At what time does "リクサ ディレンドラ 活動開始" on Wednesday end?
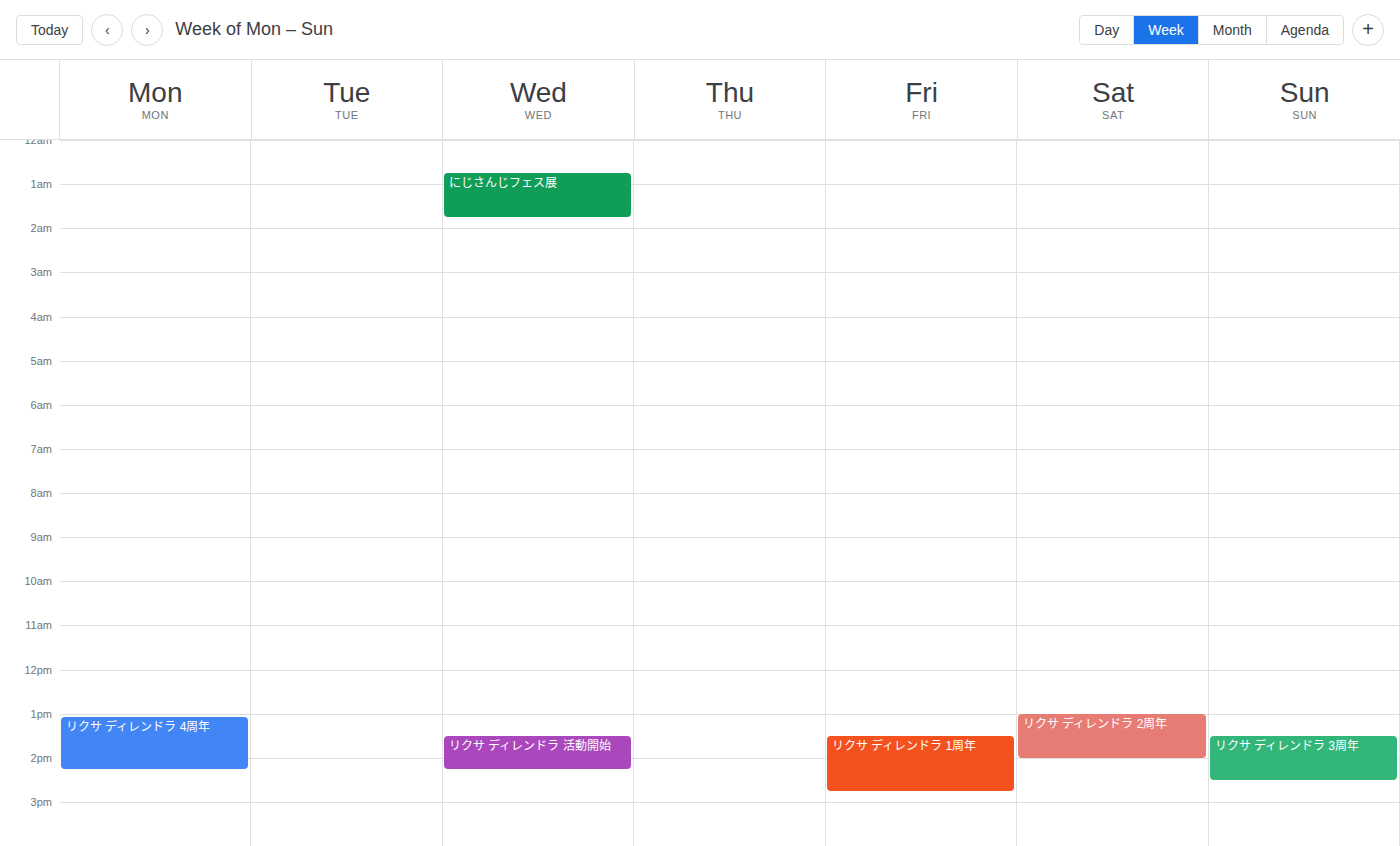
2:15 PM